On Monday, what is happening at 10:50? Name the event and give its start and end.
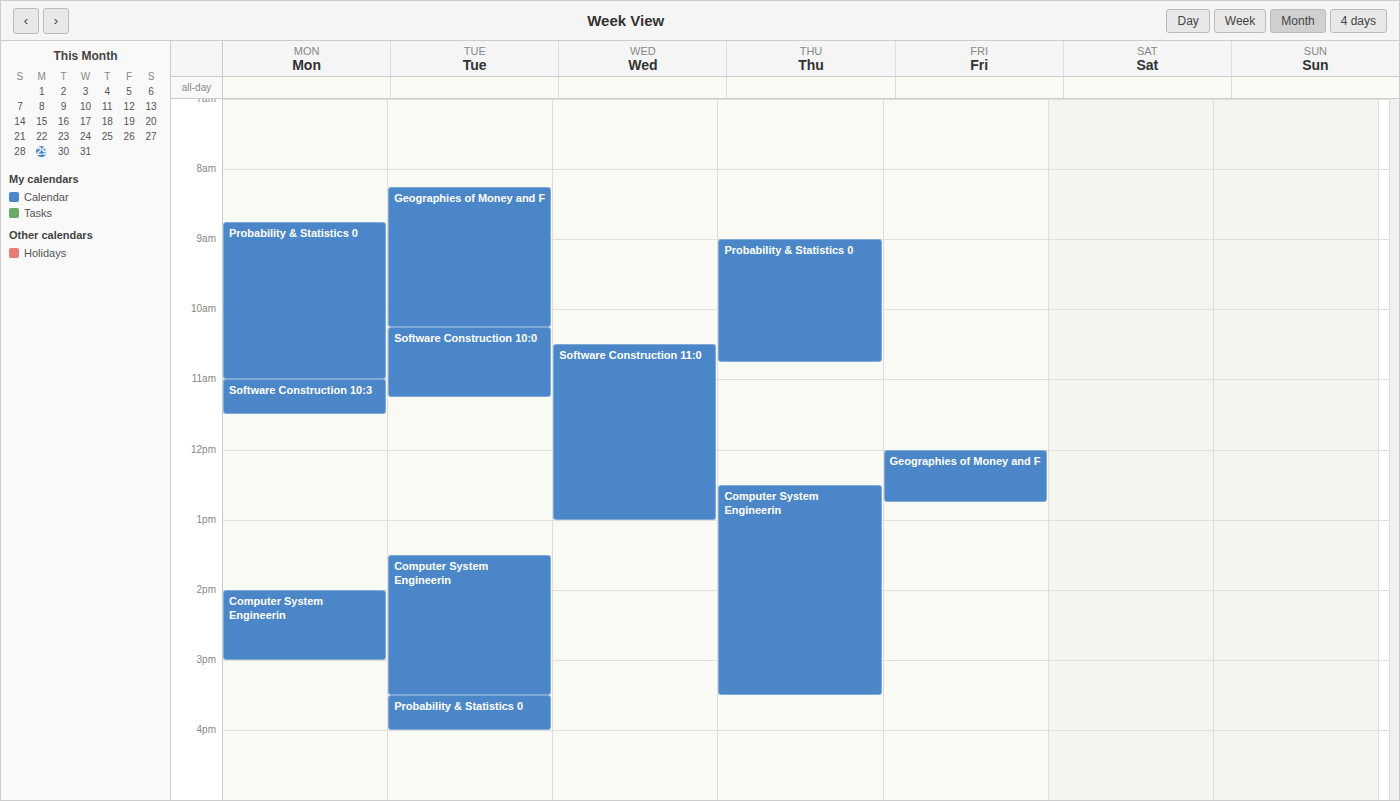
"Probability & Statistics 0", 08:45 to 11:00